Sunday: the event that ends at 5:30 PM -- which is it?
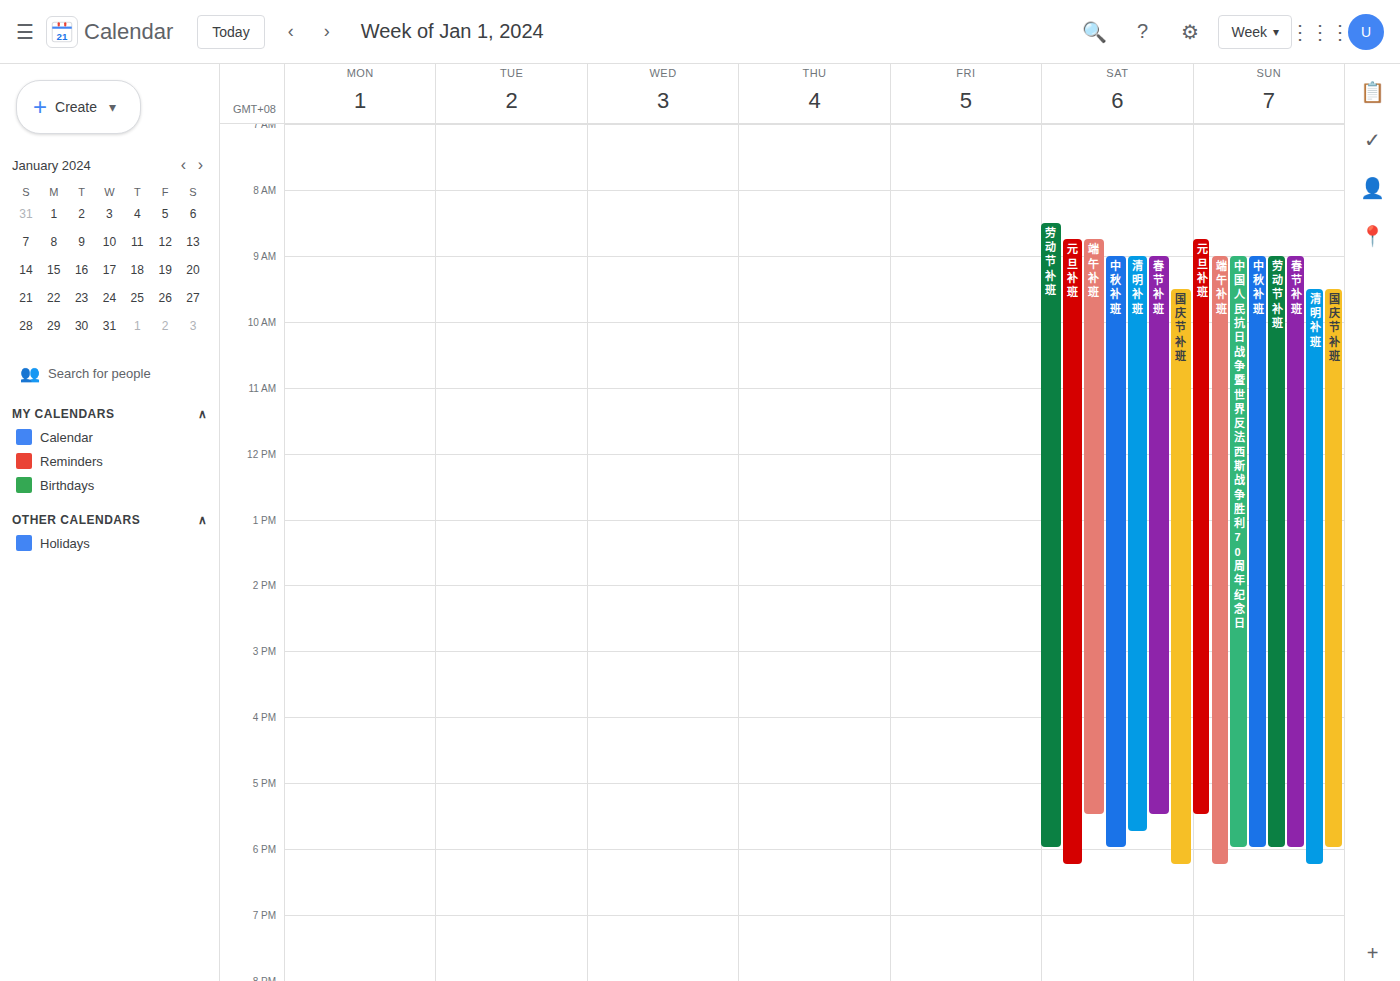
"元旦 补班"